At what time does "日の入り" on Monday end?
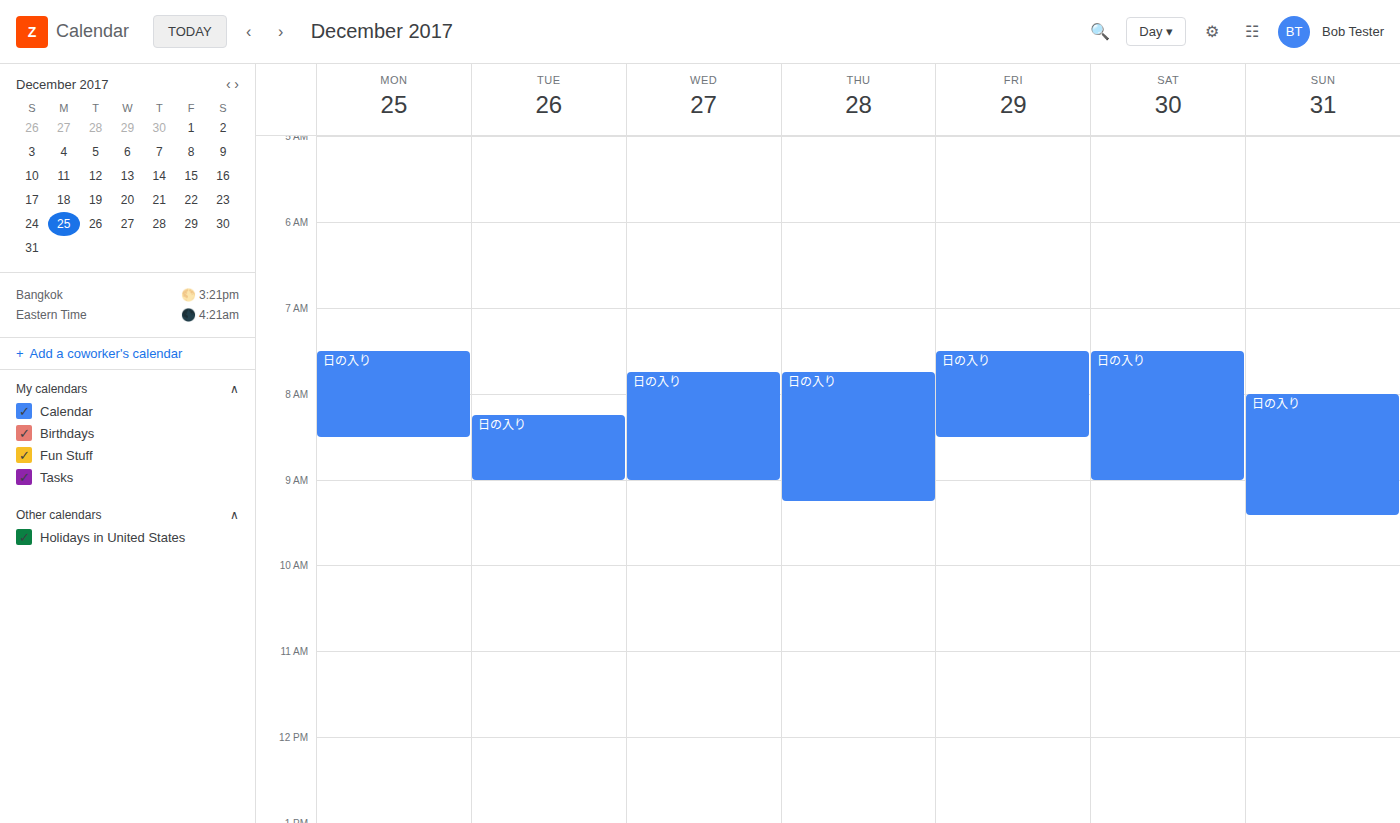
8:30 AM